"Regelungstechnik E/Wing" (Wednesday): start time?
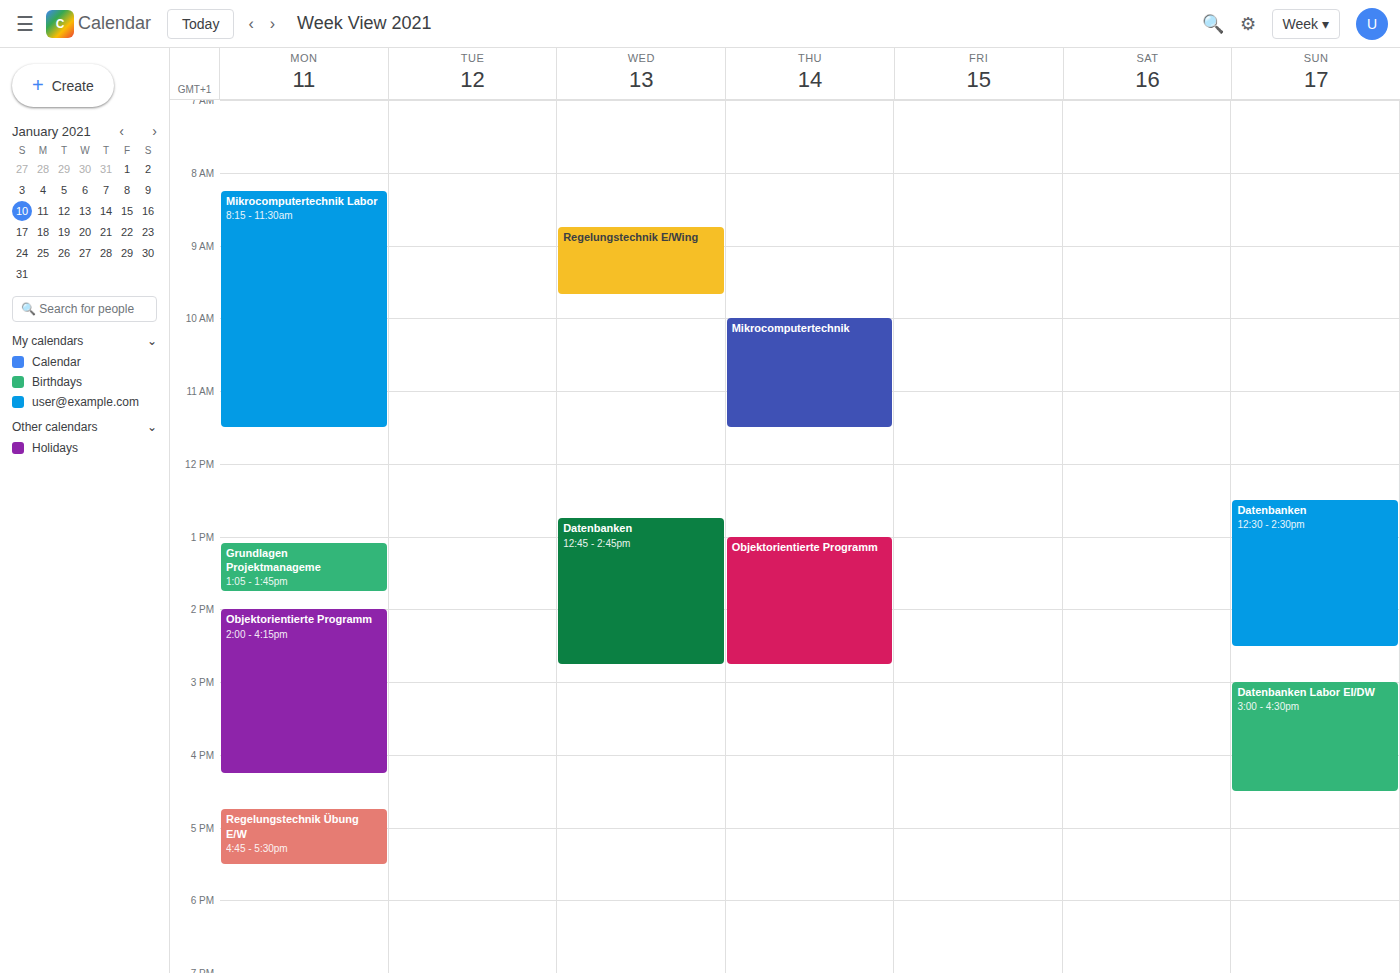
8:45 AM